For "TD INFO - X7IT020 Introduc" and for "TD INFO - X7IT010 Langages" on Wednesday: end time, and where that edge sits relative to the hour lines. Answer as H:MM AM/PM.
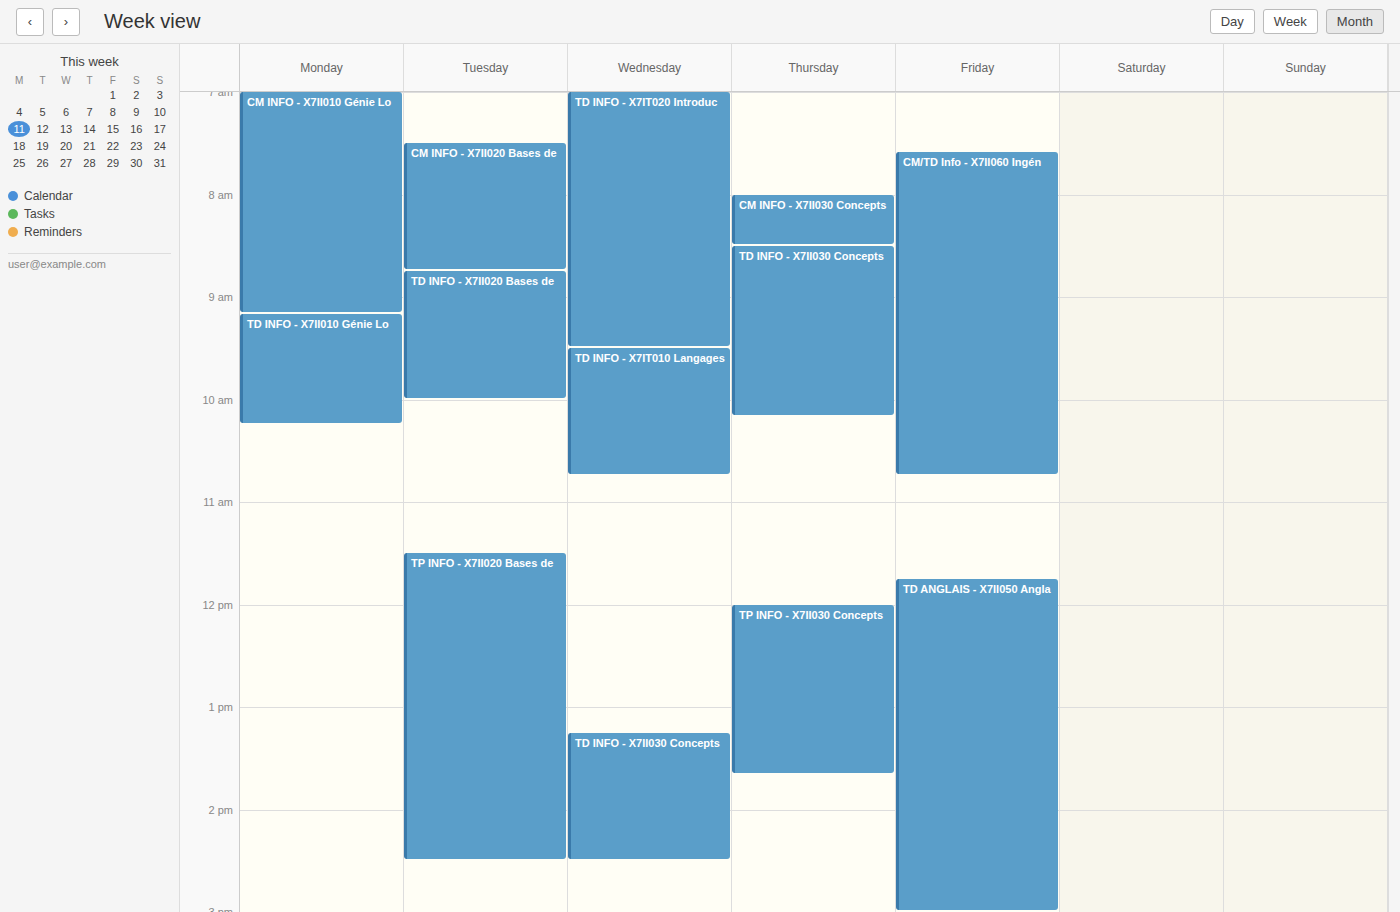
"TD INFO - X7IT020 Introduc": 9:30 AM, halfway between the 9 AM and 10 AM lines. "TD INFO - X7IT010 Langages": 10:45 AM, neither: three quarters of the way from the 10 AM line to the 11 AM line.